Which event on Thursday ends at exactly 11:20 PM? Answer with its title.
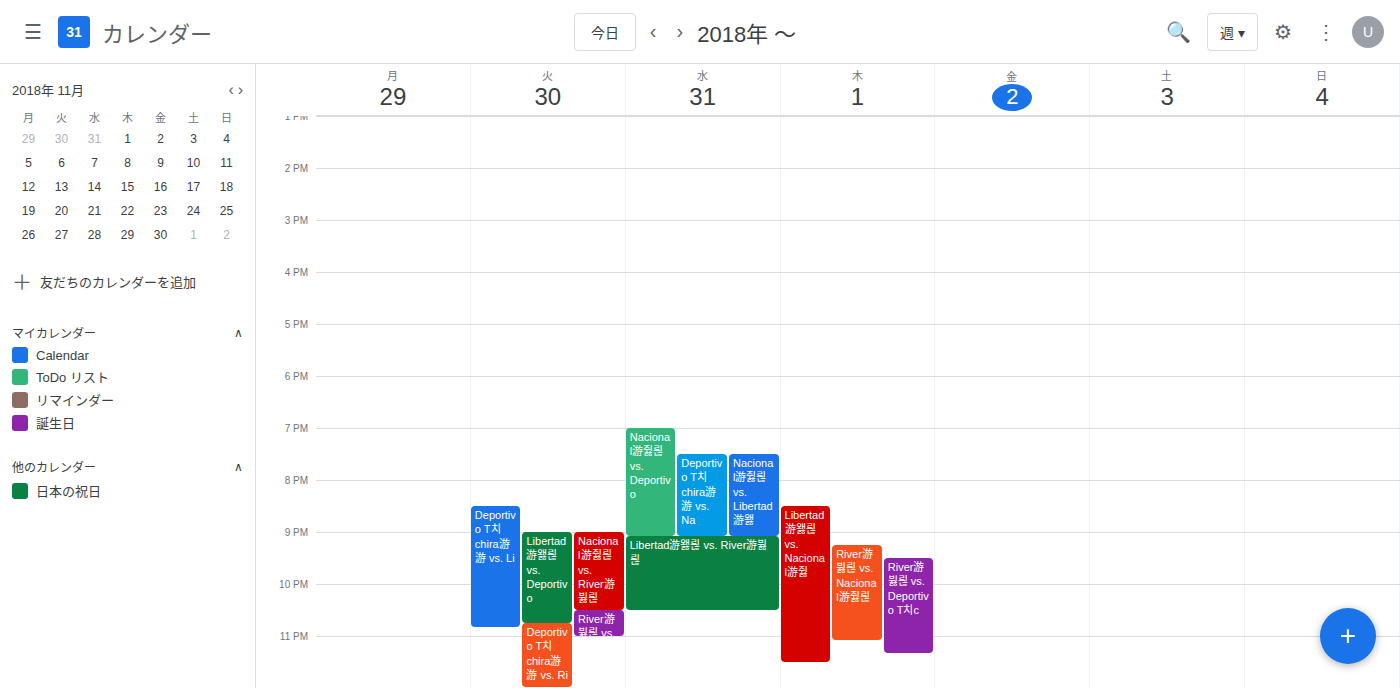
"River游뷣릖 vs. Deportivo T치c"